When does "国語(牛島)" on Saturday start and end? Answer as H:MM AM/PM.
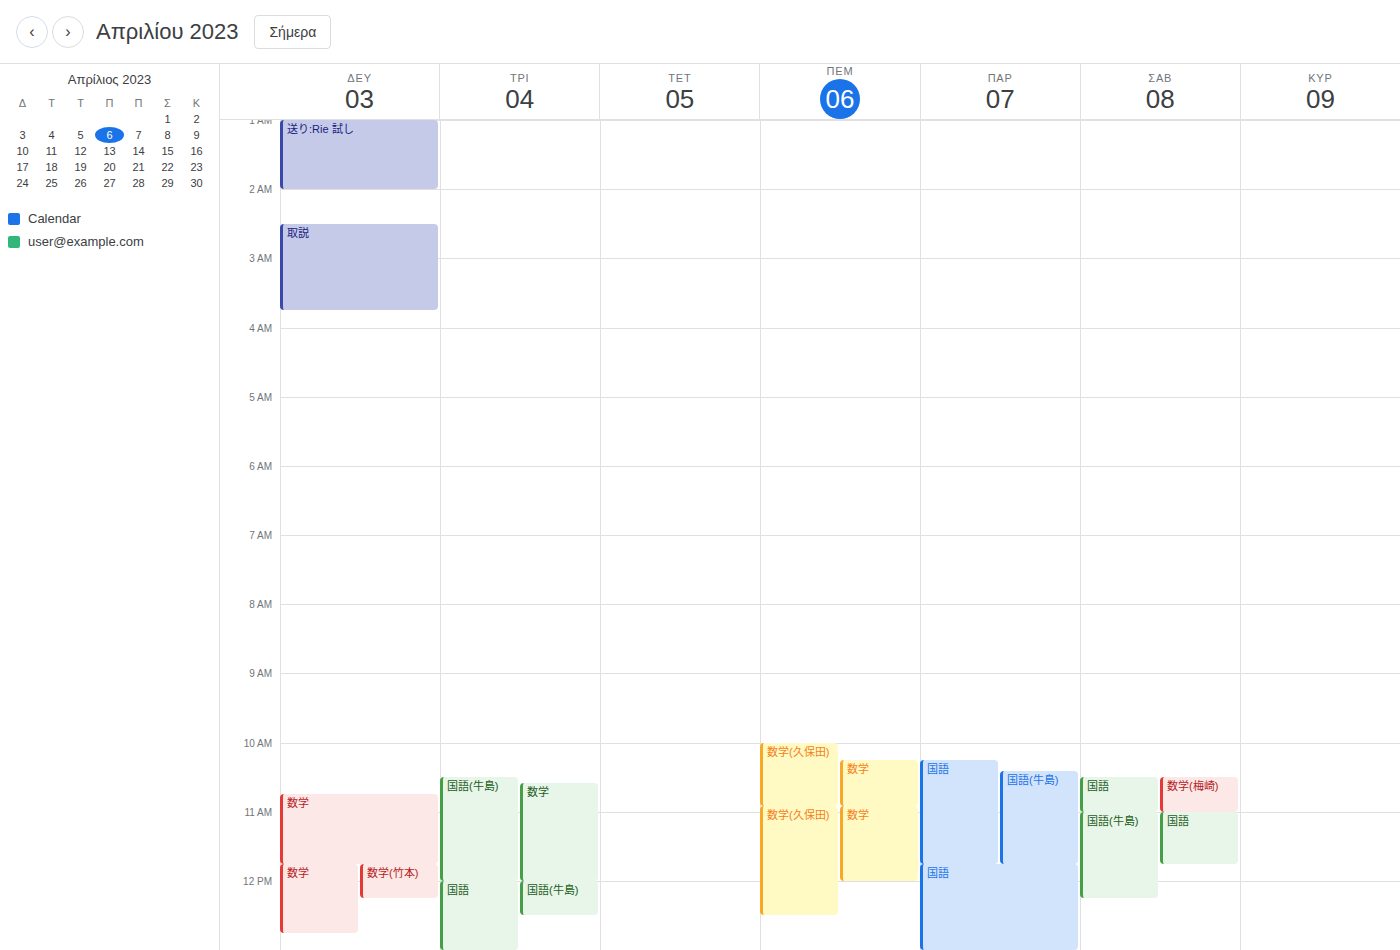
11:00 AM to 12:15 PM